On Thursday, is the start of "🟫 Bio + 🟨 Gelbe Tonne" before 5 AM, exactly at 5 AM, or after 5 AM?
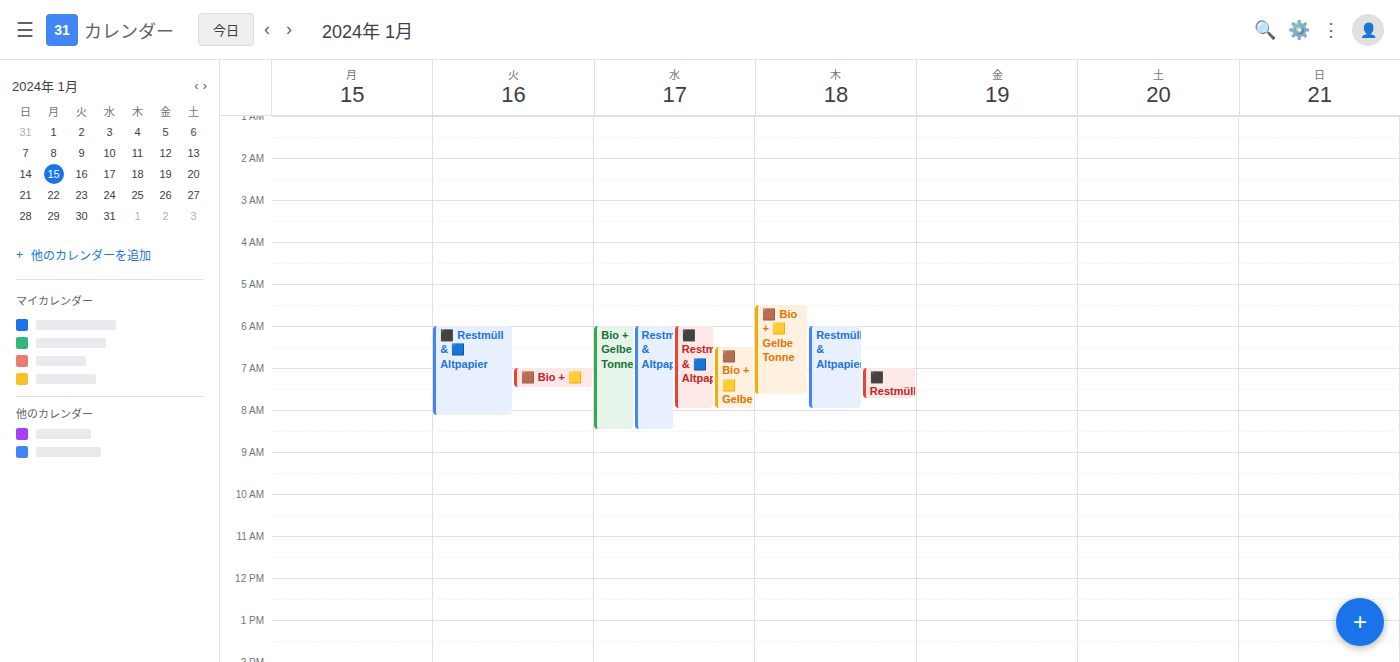
5:30 AM -- after 5 AM, 30 minutes below the 5 AM line.